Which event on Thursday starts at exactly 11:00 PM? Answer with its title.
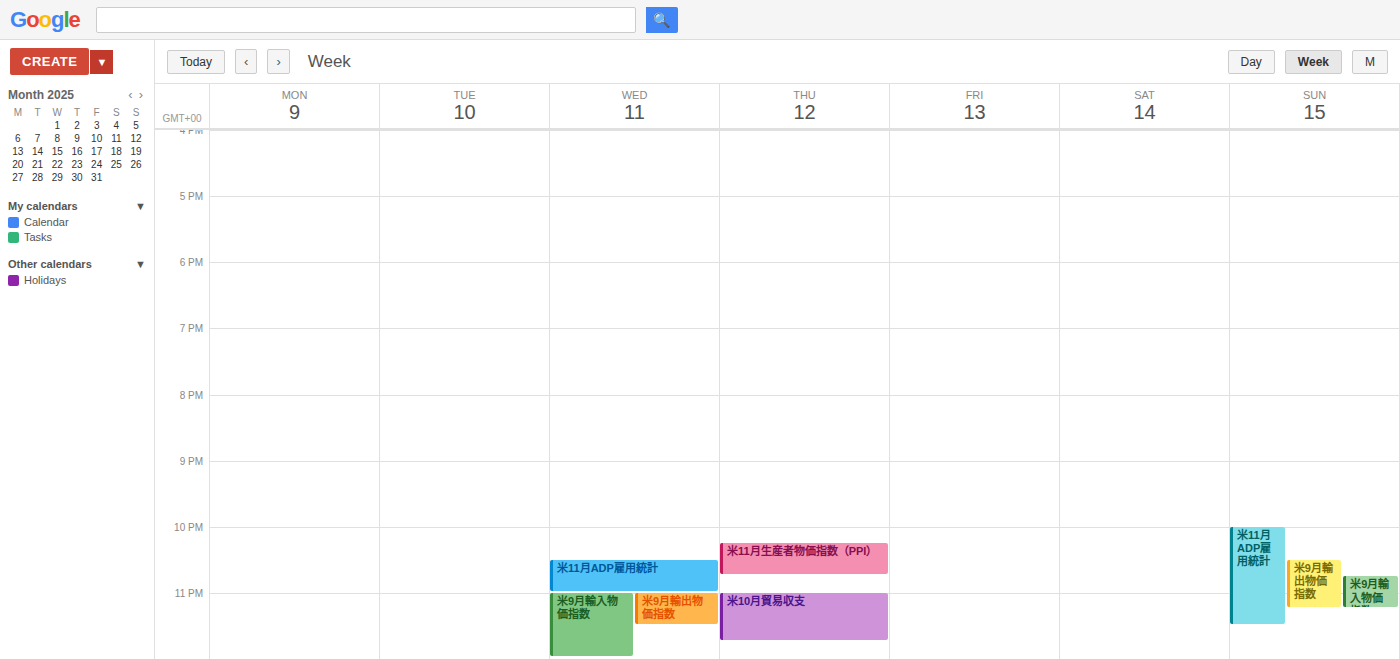
"米10月貿易収支"